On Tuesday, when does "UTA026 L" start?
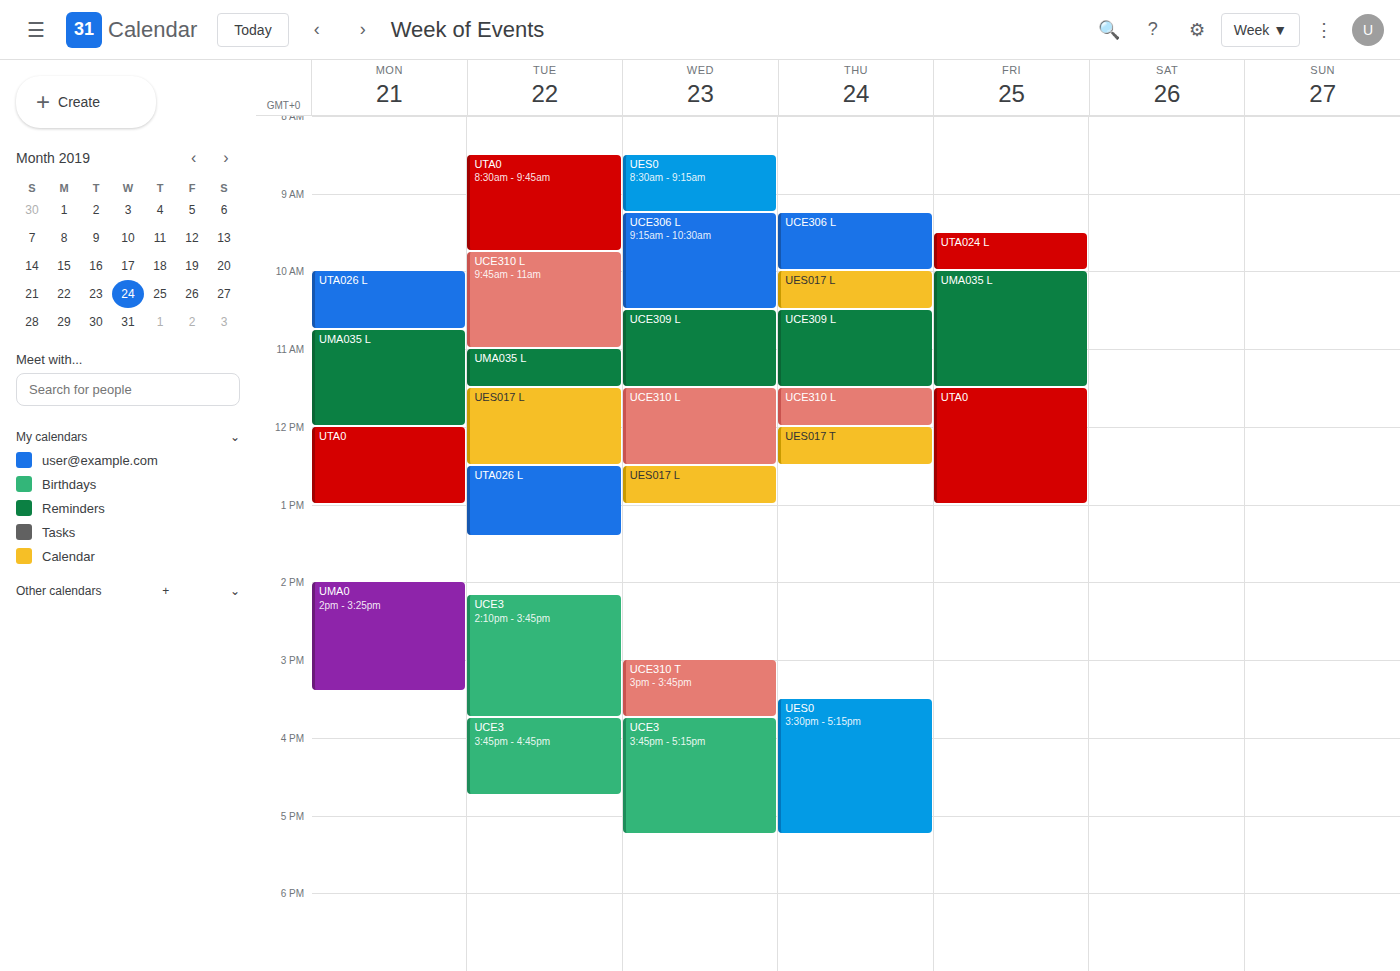
12:30 PM